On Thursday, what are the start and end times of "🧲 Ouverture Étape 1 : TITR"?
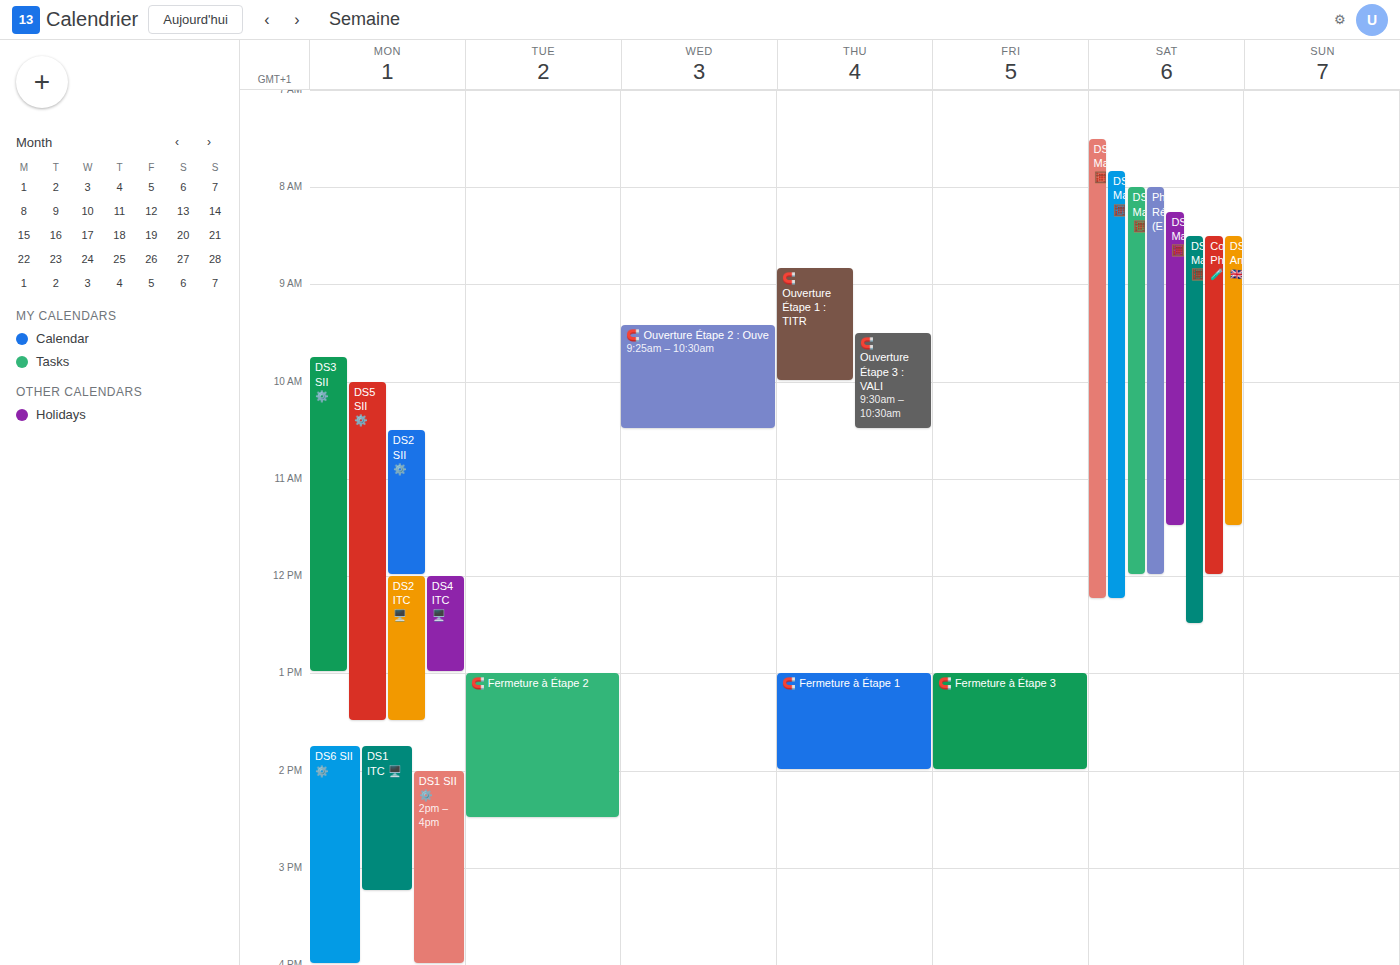
8:50 AM to 10:00 AM